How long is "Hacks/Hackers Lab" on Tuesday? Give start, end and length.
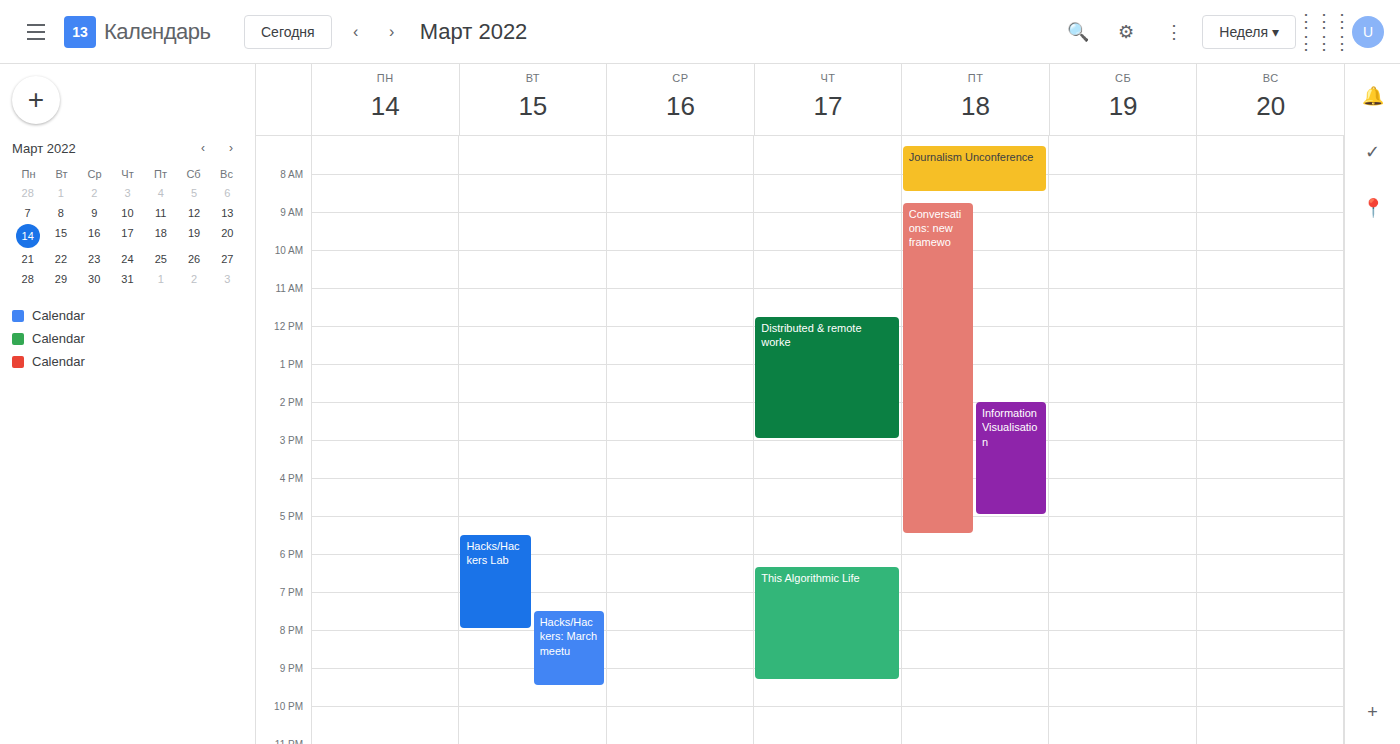
5:30 PM to 8:00 PM, 2 hours 30 minutes